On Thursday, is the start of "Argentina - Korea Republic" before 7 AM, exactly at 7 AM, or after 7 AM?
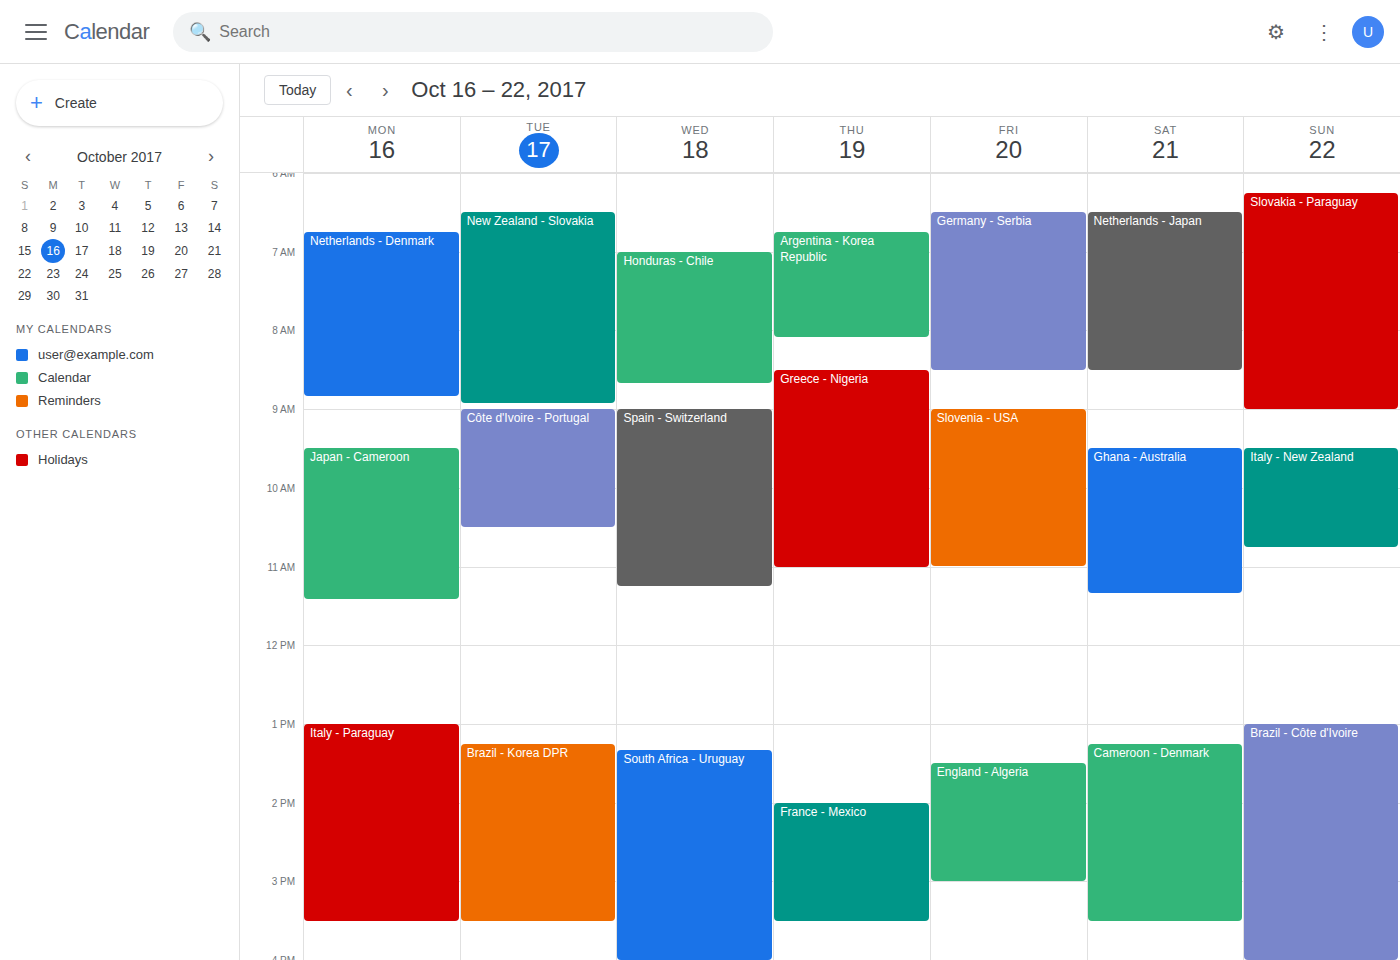
6:45 AM -- before 7 AM, 15 minutes above the 7 AM line.